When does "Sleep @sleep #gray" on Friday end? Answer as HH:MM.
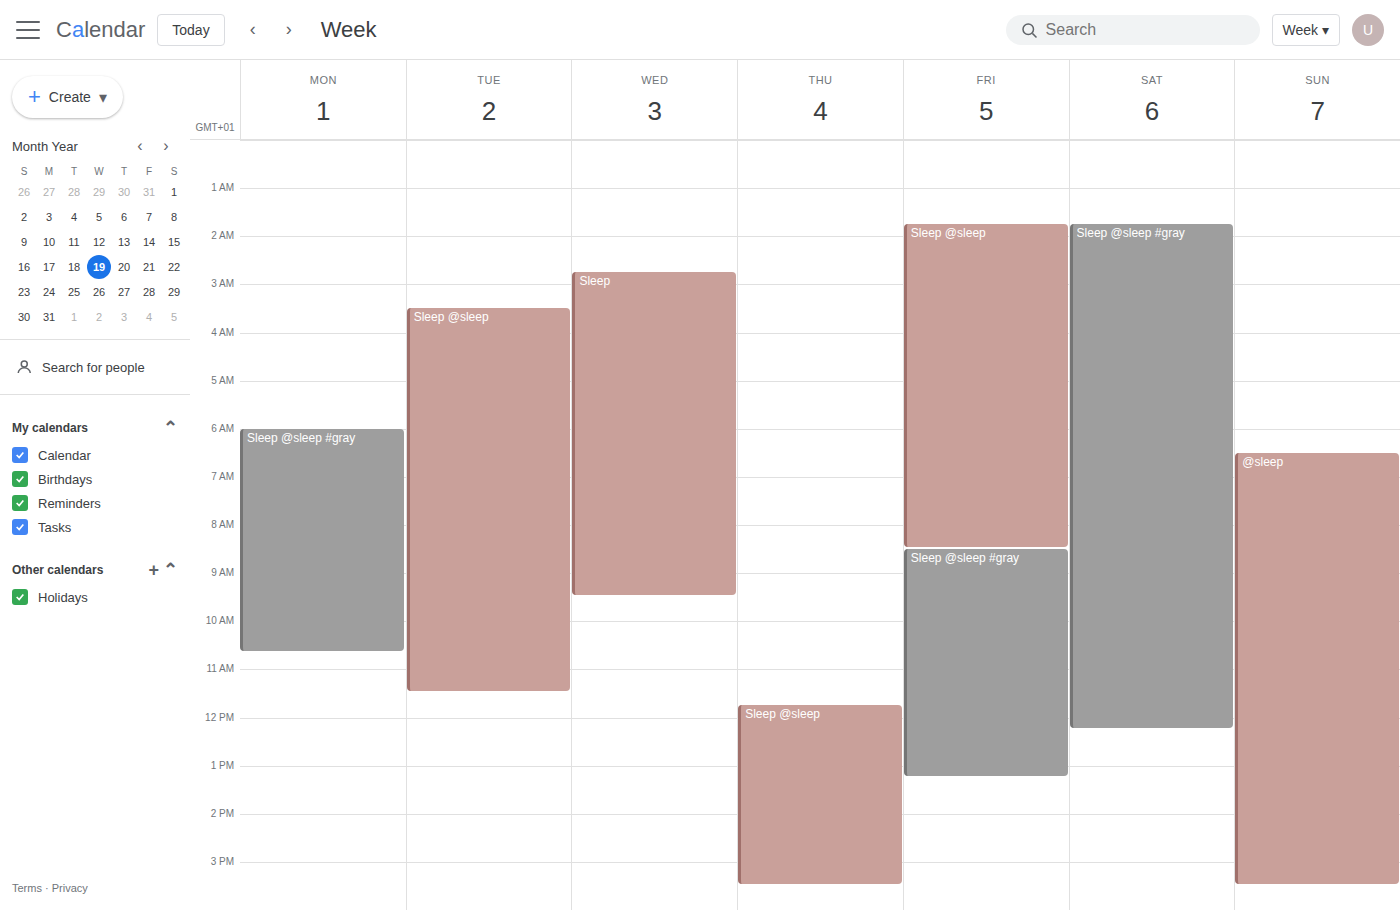
13:15